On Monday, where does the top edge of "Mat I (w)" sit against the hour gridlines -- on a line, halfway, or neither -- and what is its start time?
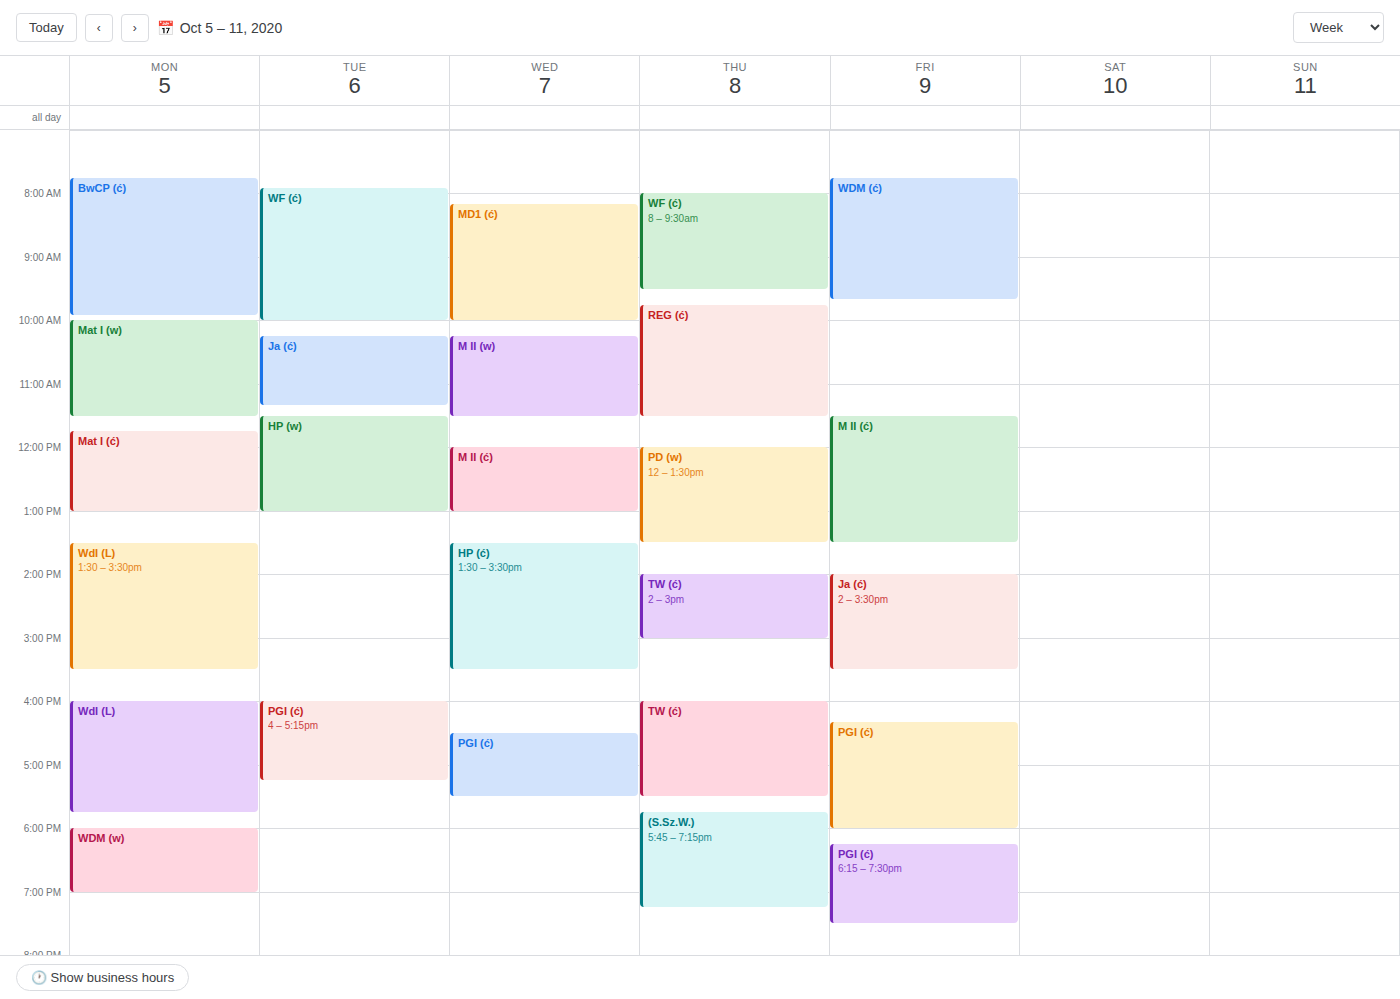
10:00 AM -- exactly on the 10 AM line.